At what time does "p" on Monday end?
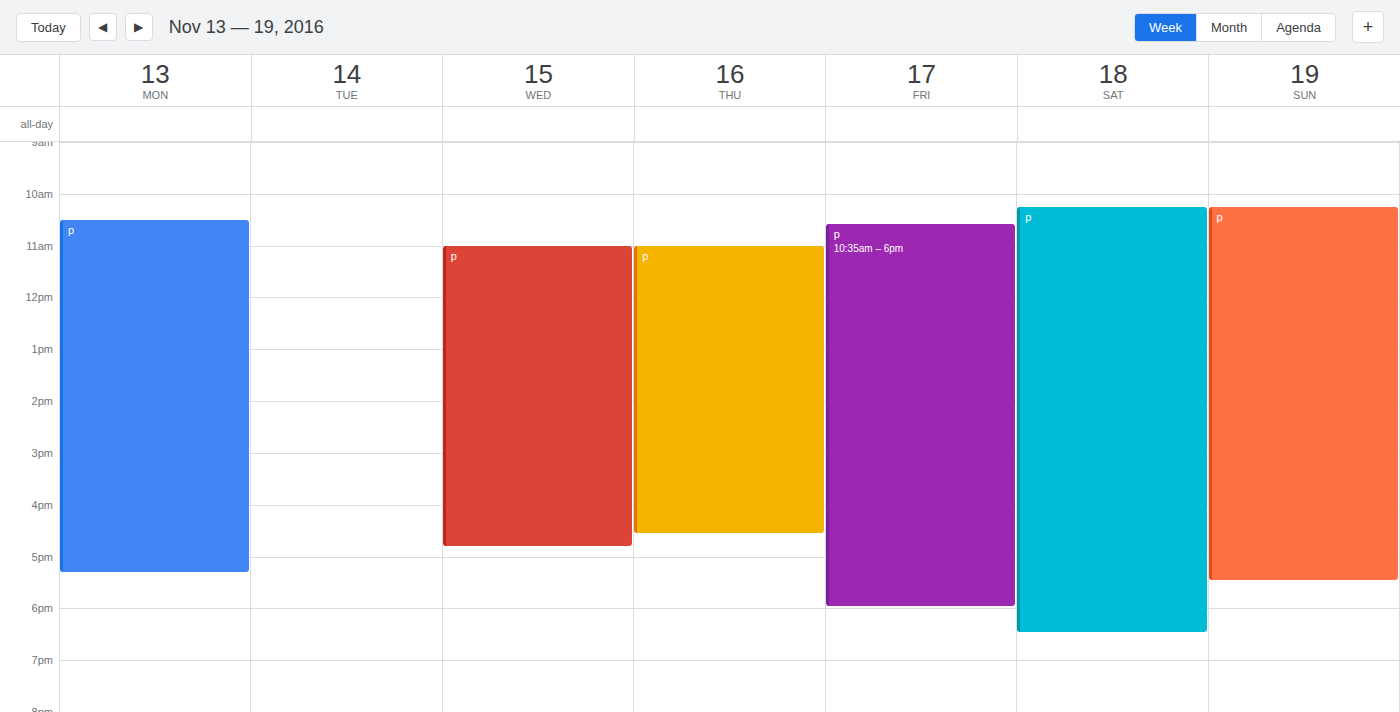
5:20 PM